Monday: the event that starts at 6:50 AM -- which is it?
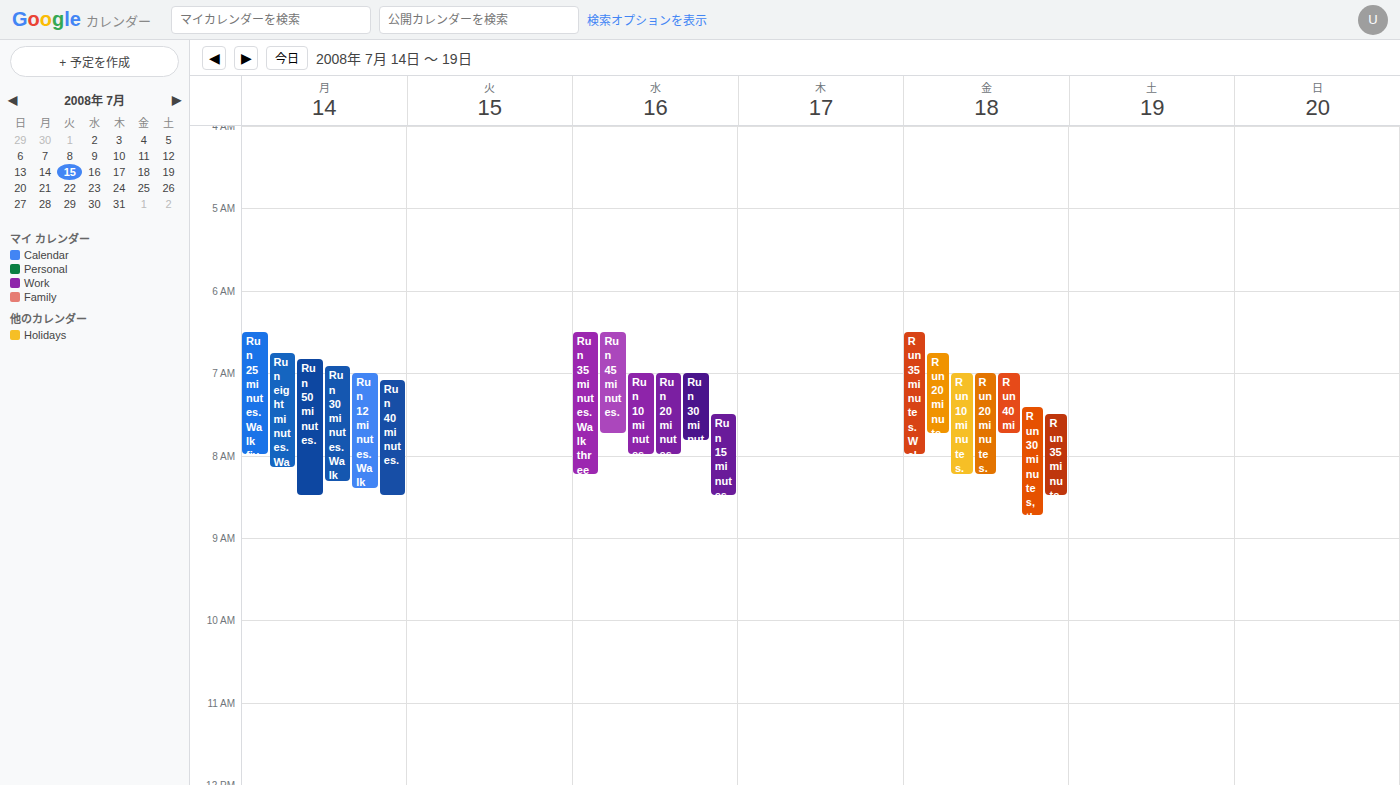
"Run 50 minutes."